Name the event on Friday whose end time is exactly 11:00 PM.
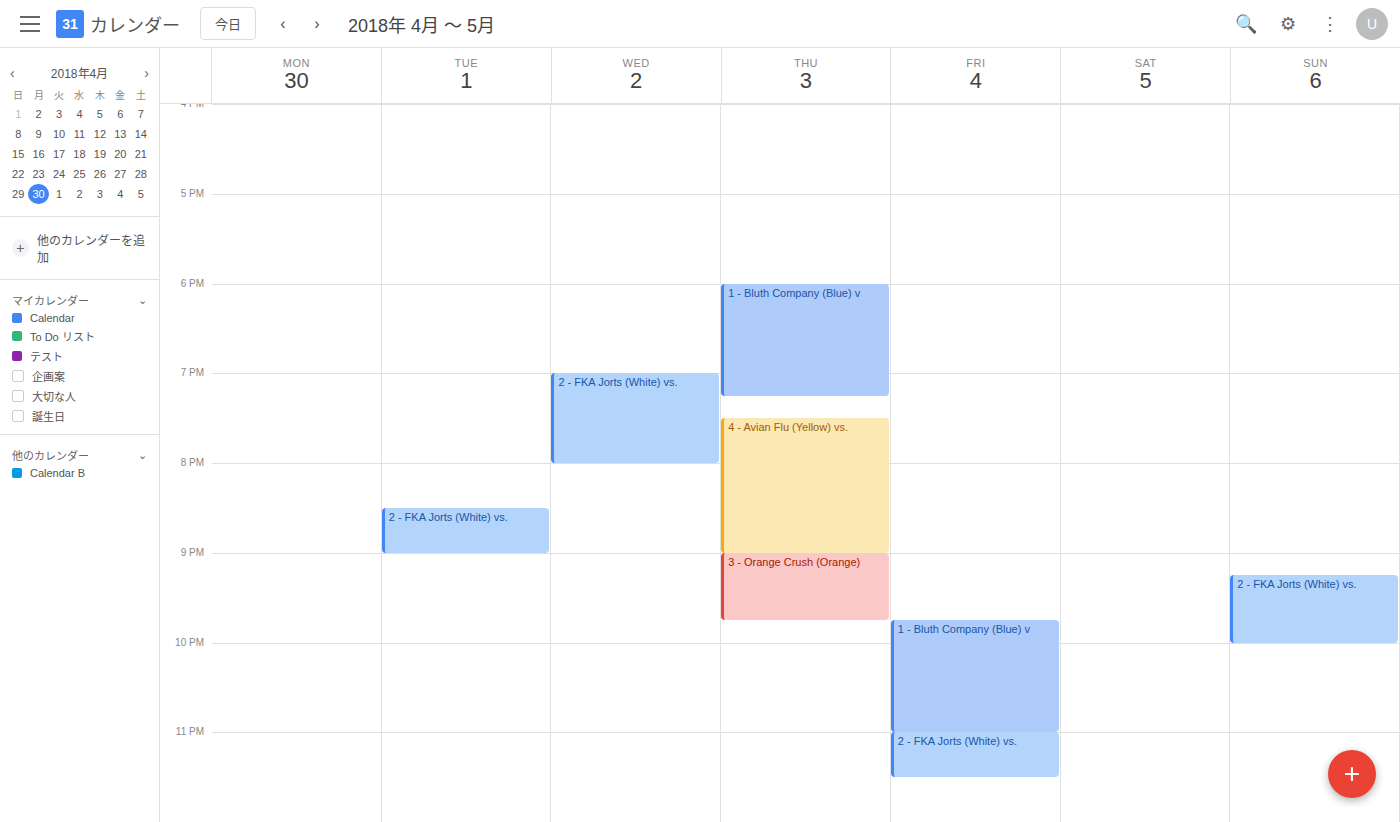
"1 - Bluth Company (Blue) v"